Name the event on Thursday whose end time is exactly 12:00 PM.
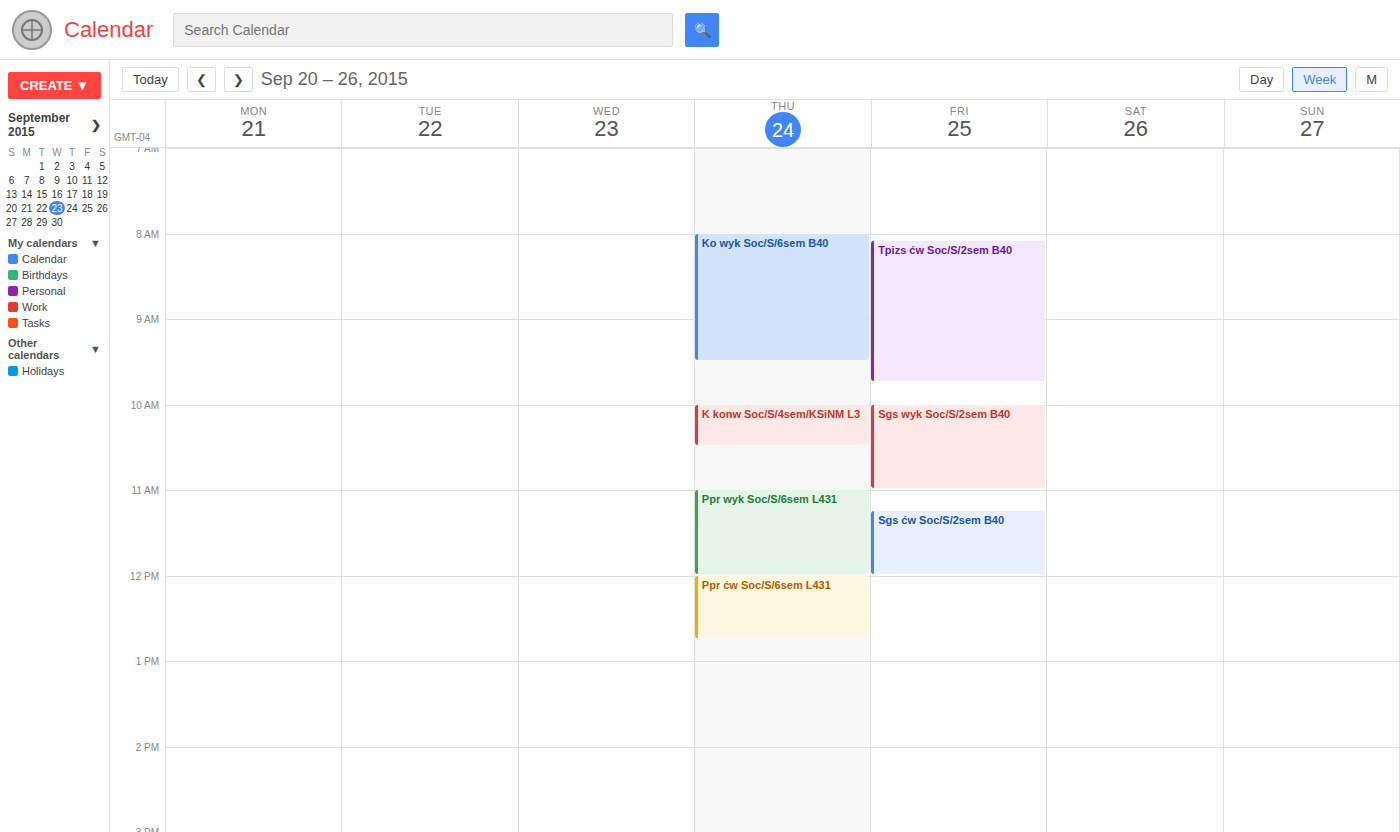
"Ppr wyk Soc/S/6sem L431"